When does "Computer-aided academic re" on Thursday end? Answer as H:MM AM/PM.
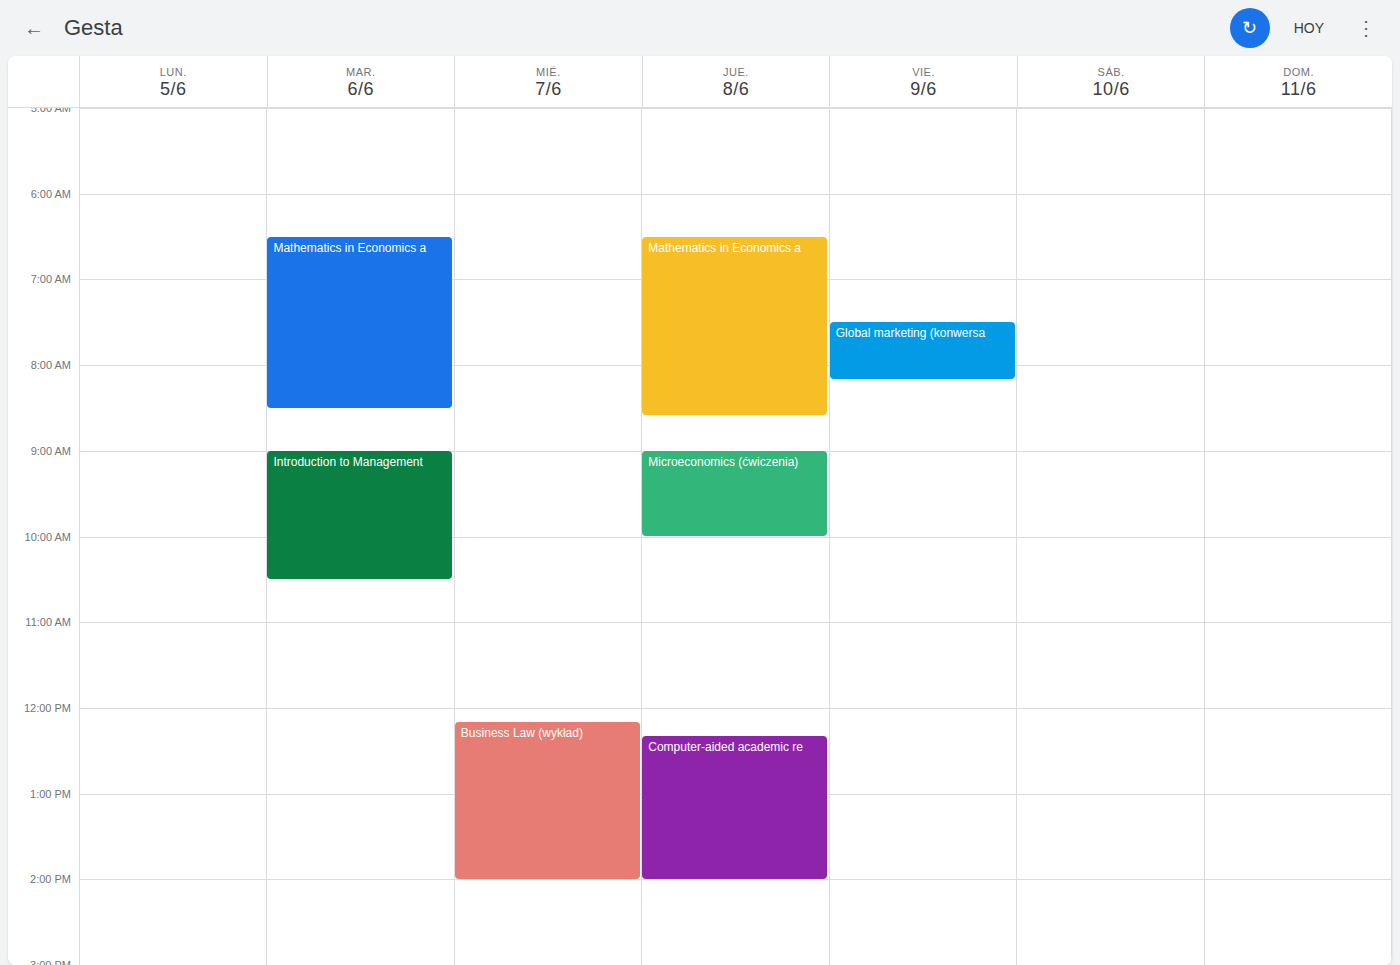
2:00 PM